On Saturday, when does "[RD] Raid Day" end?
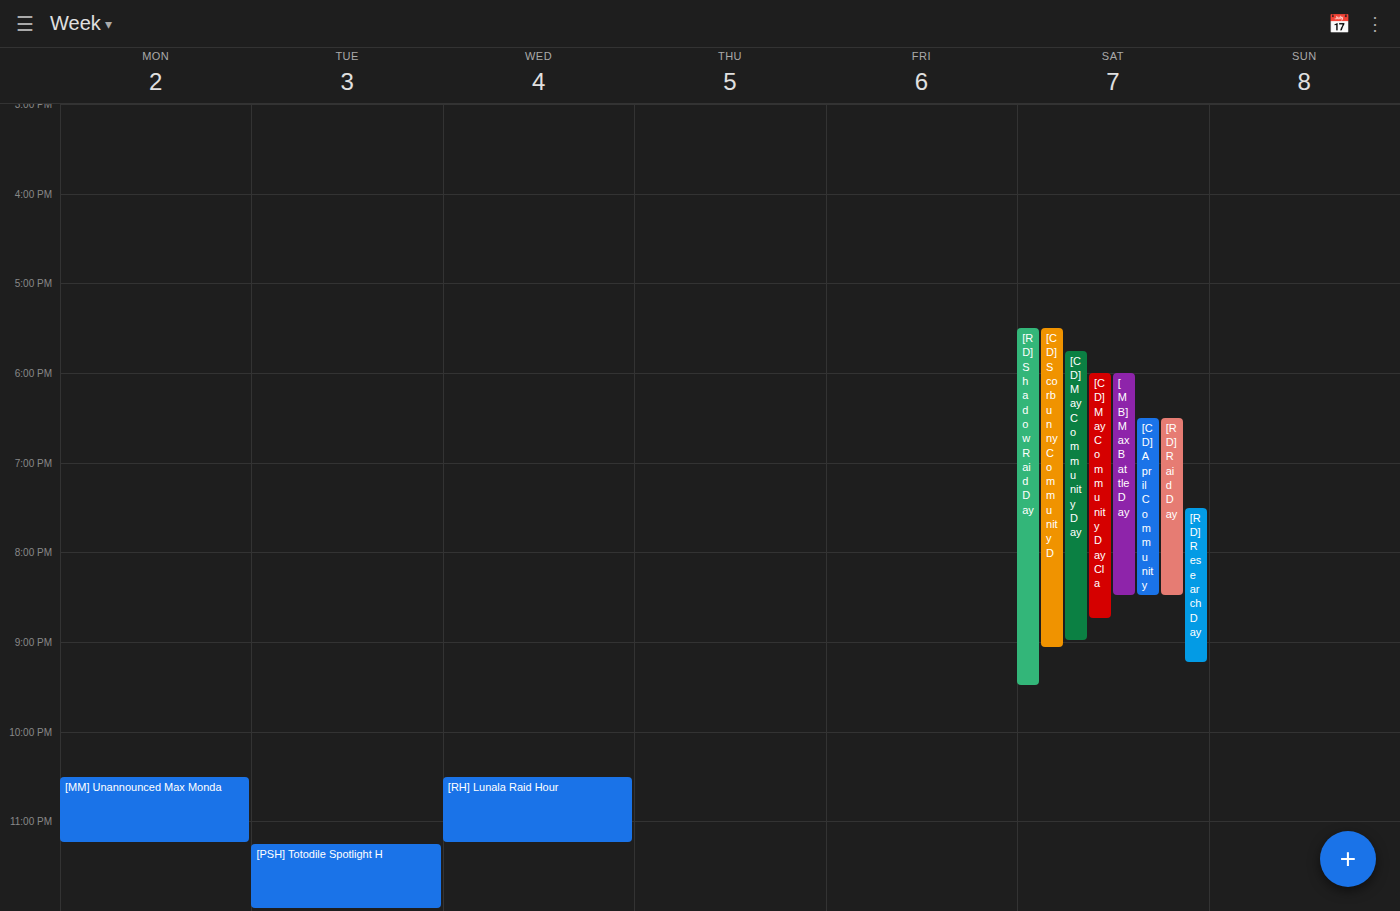
8:30 PM